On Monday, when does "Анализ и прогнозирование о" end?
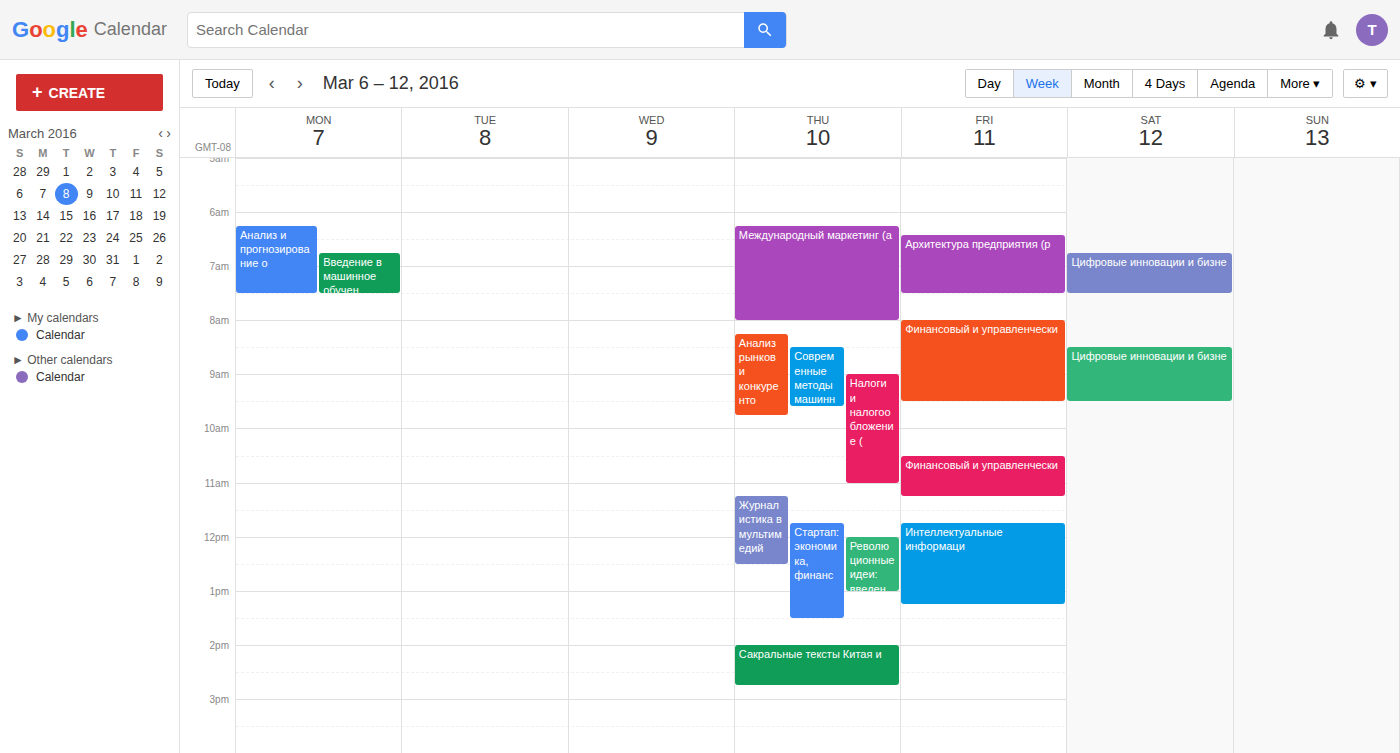
7:30 AM